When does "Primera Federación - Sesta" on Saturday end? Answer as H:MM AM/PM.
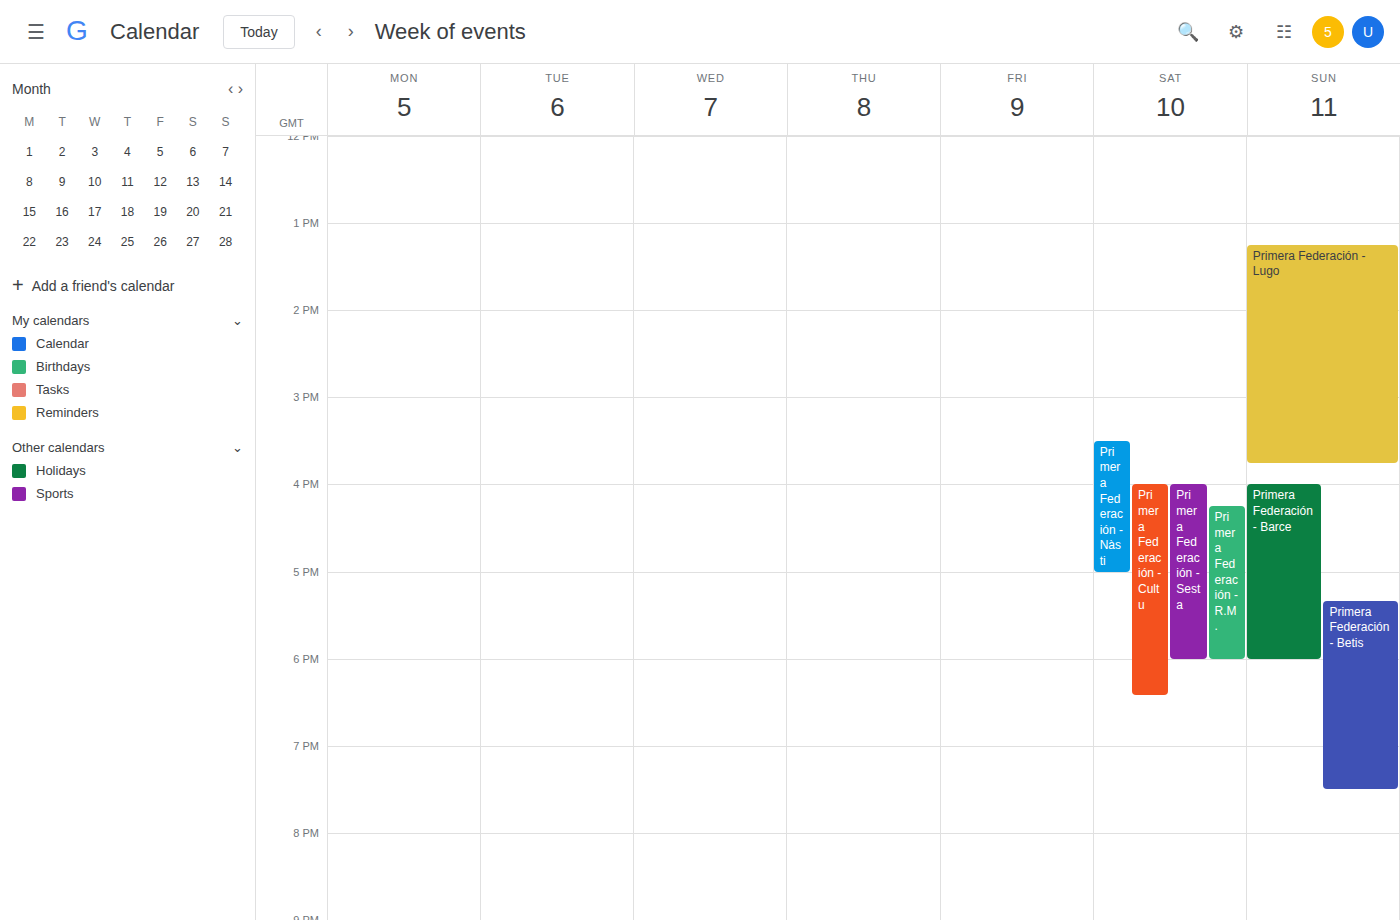
6:00 PM